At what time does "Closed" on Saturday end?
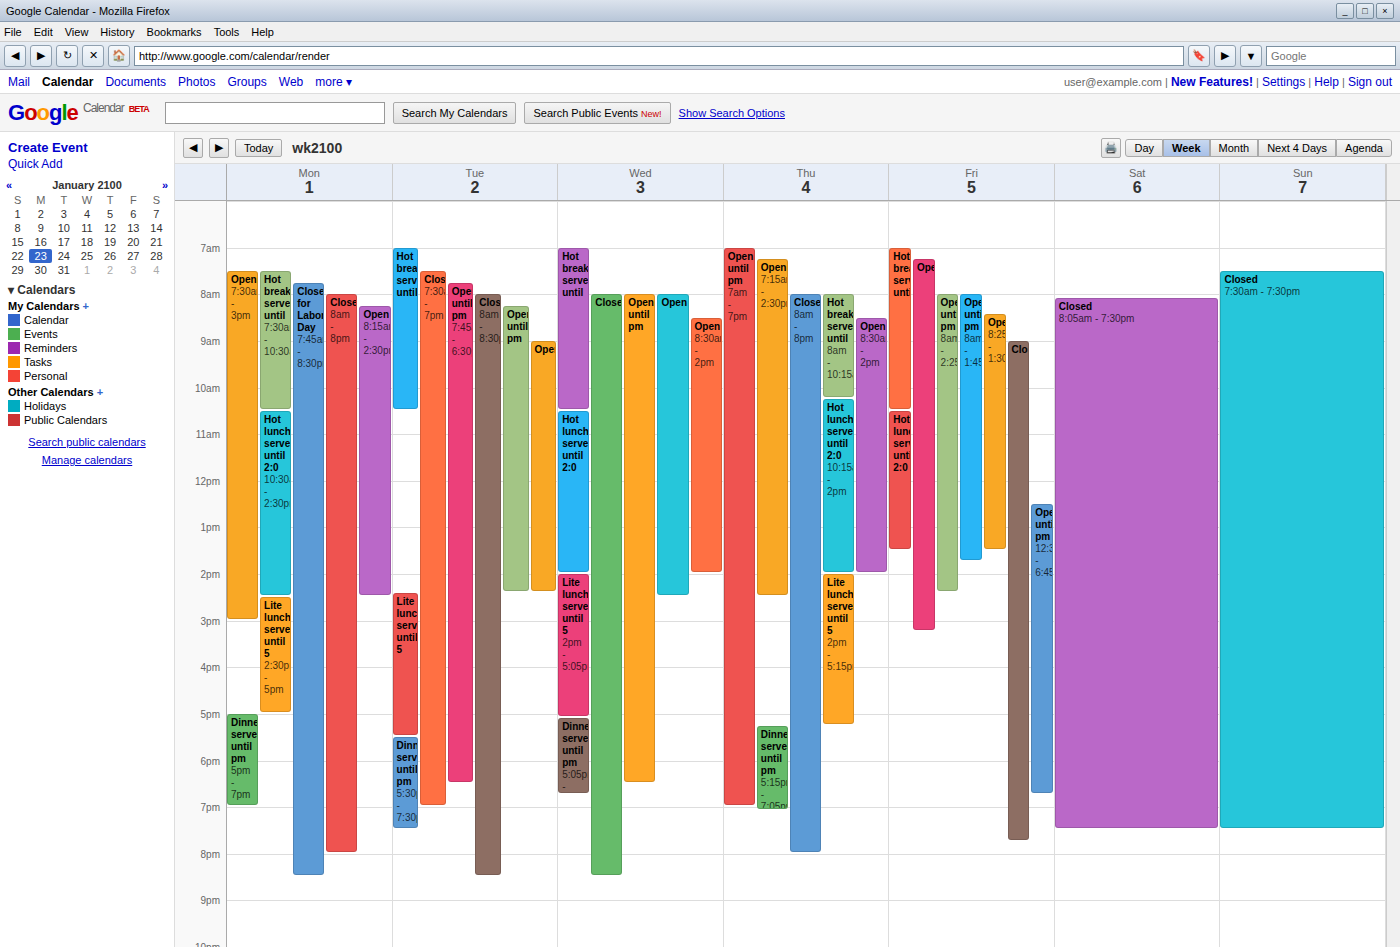
19:30